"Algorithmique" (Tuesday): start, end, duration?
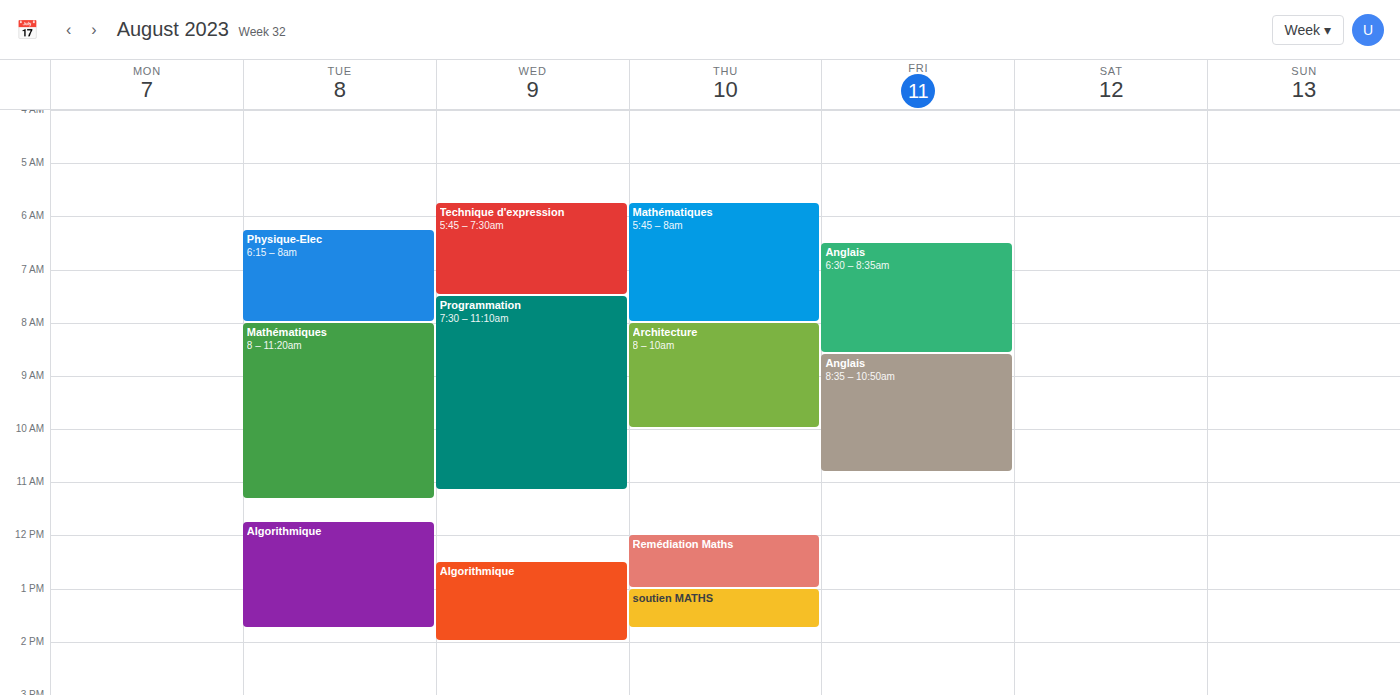
11:45 AM to 1:45 PM, 2 hours